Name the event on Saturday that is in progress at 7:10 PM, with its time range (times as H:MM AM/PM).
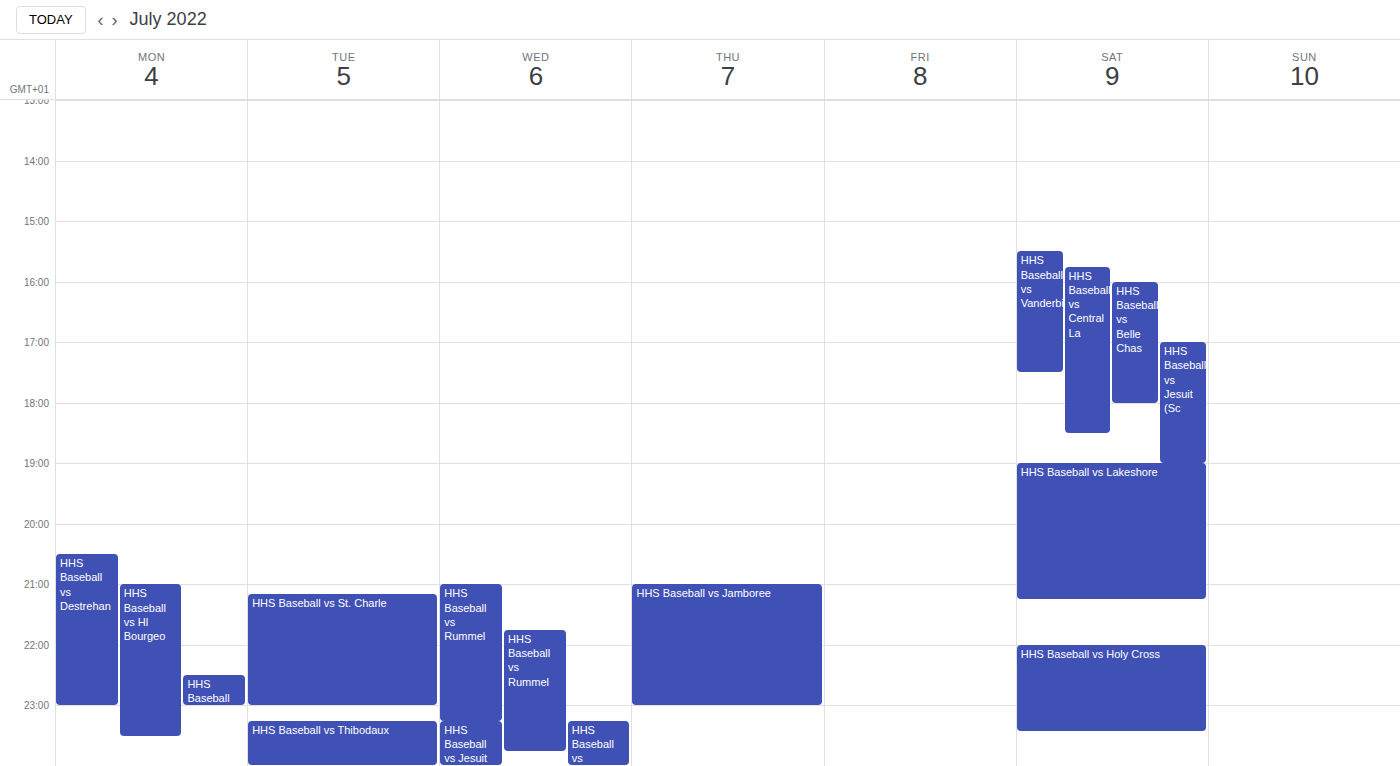
"HHS Baseball vs Lakeshore", 7:00 PM to 9:15 PM